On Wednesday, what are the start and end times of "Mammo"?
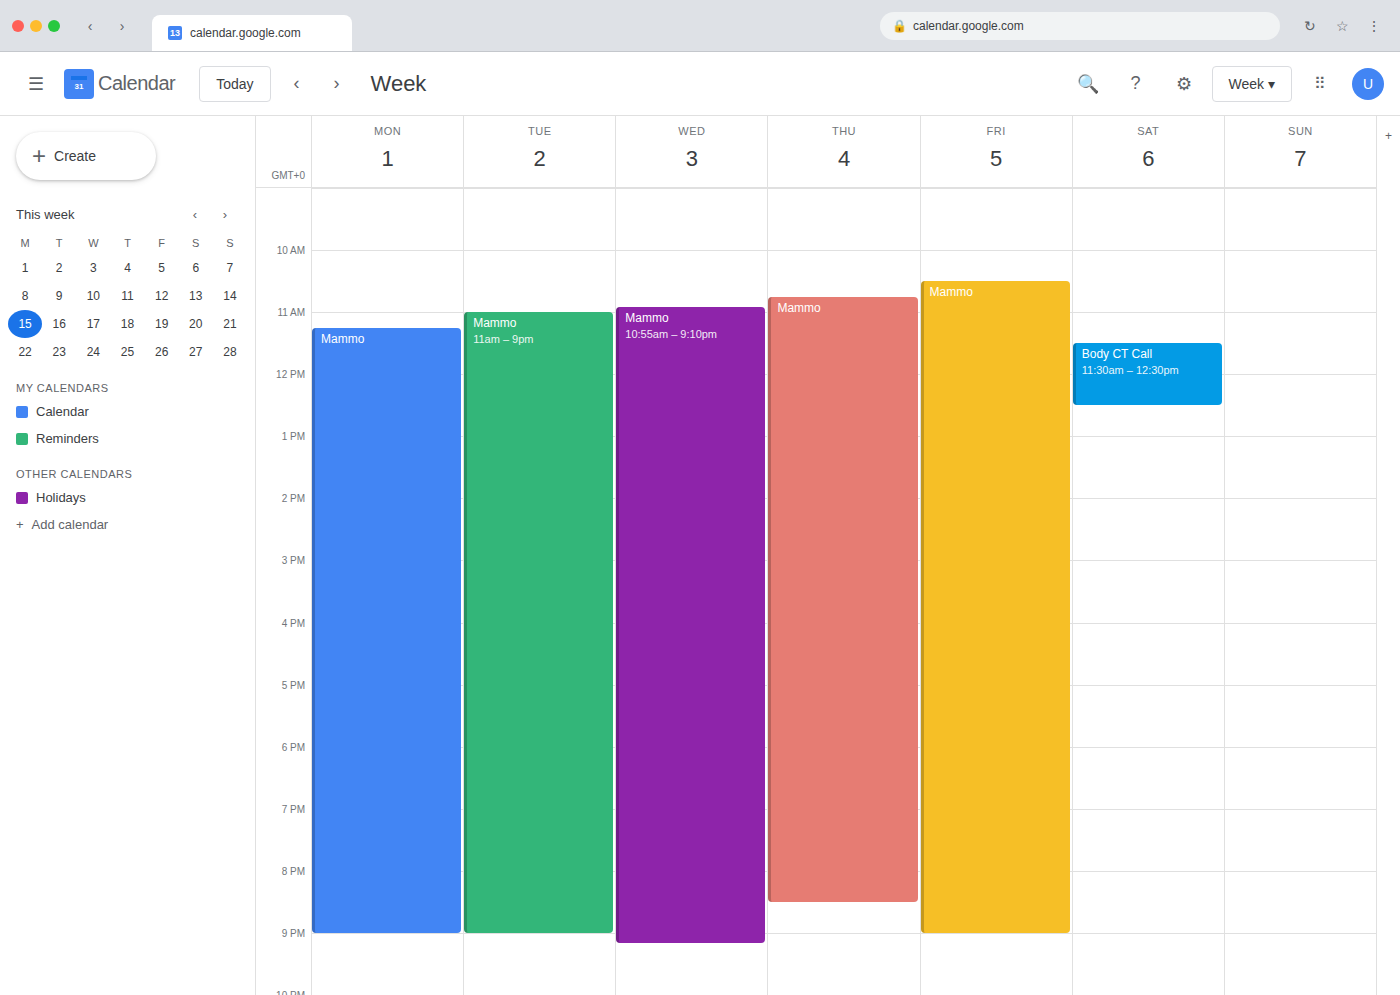
10:55 AM to 9:10 PM